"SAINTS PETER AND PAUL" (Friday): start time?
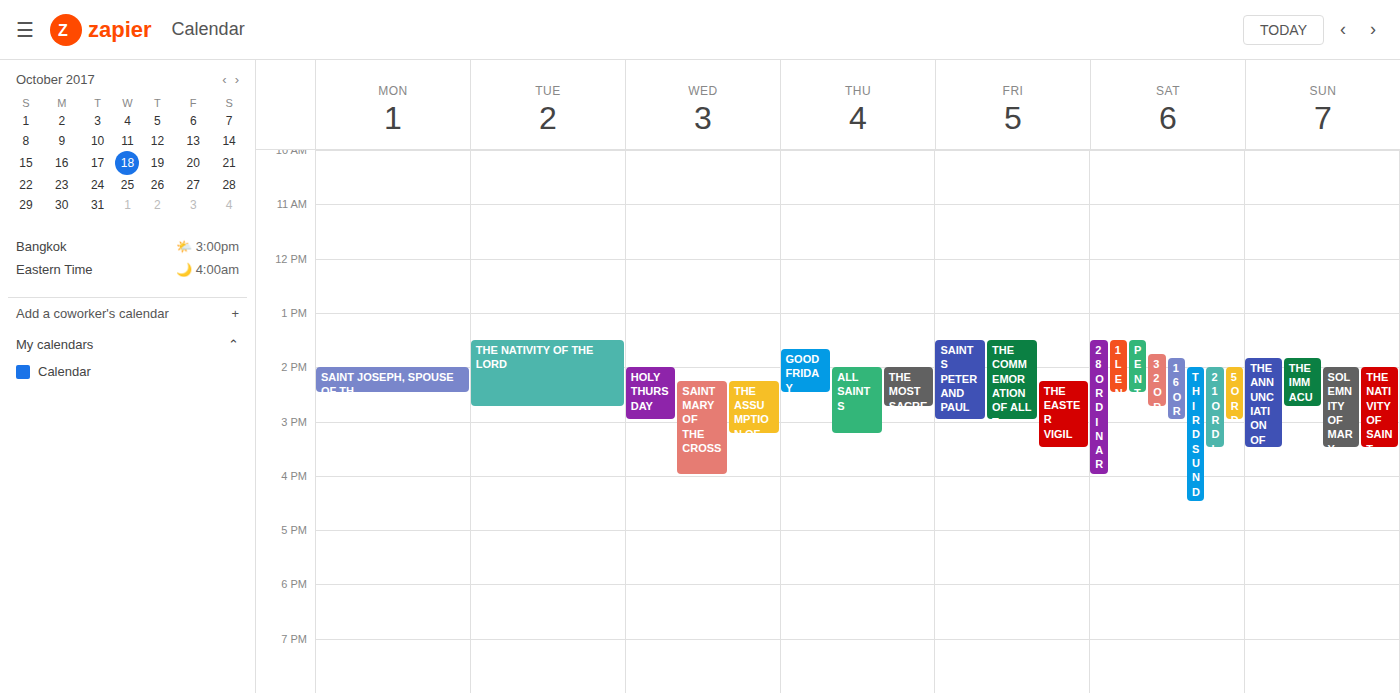
1:30 PM